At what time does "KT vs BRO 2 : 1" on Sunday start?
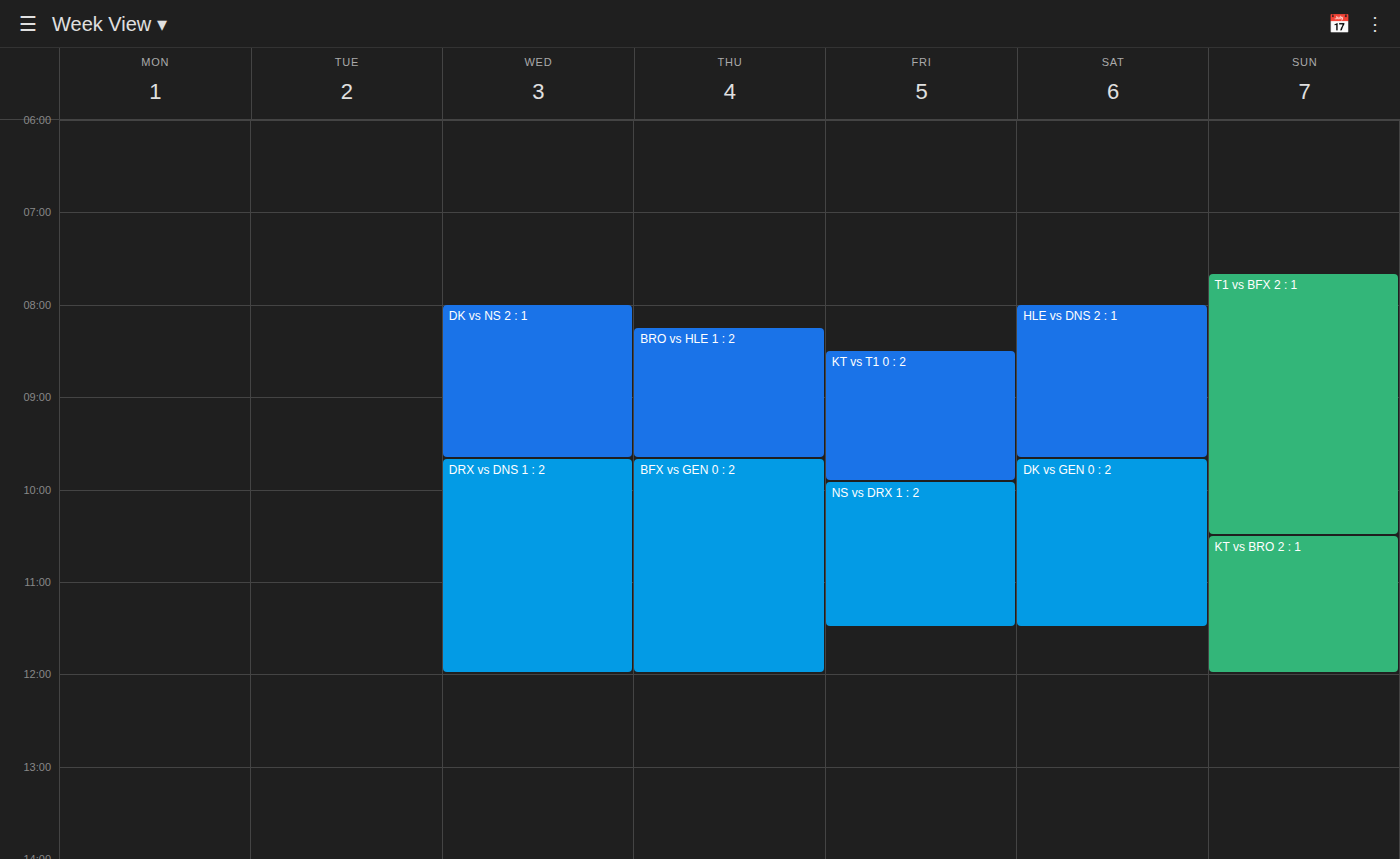
10:30 AM